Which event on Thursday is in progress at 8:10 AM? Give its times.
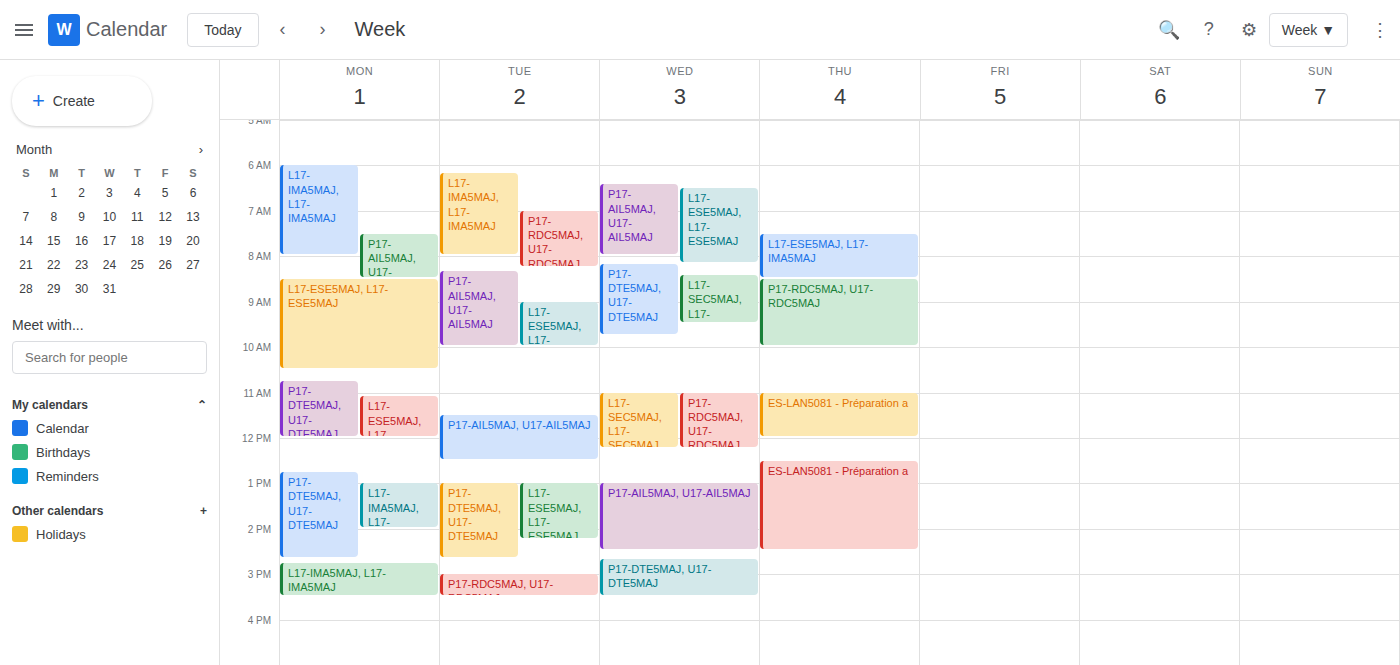
"L17-ESE5MAJ, L17-IMA5MAJ", 7:30 AM to 8:30 AM